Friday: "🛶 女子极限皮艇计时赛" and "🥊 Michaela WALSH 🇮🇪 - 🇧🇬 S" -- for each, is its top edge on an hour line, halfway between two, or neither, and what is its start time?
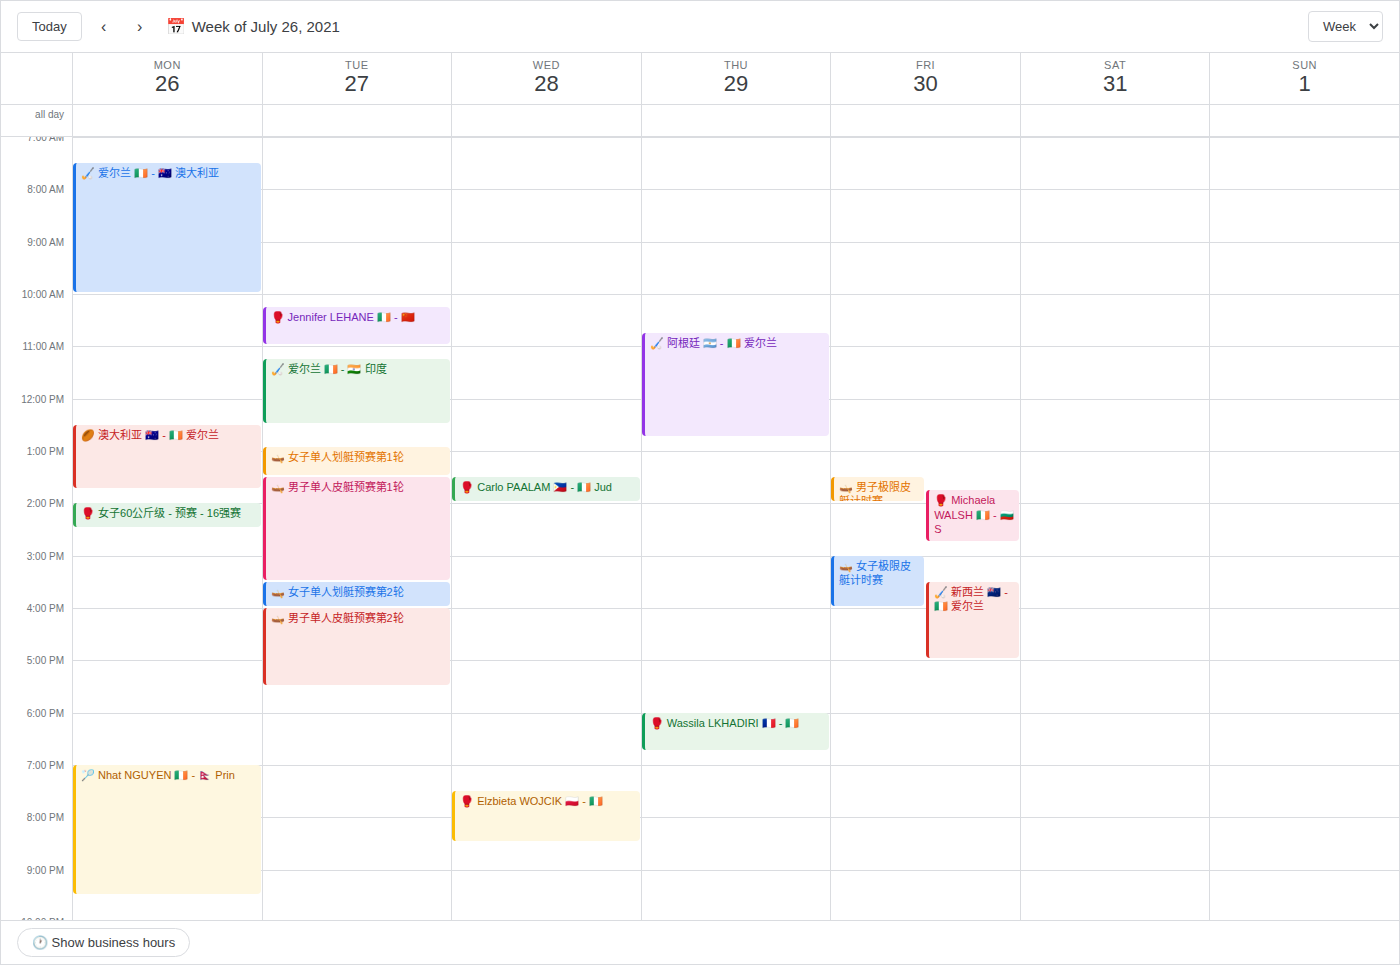
"🛶 女子极限皮艇计时赛": 3:00 PM, exactly on the 3 PM line. "🥊 Michaela WALSH 🇮🇪 - 🇧🇬 S": 1:45 PM, neither: three quarters of the way from the 1 PM line to the 2 PM line.